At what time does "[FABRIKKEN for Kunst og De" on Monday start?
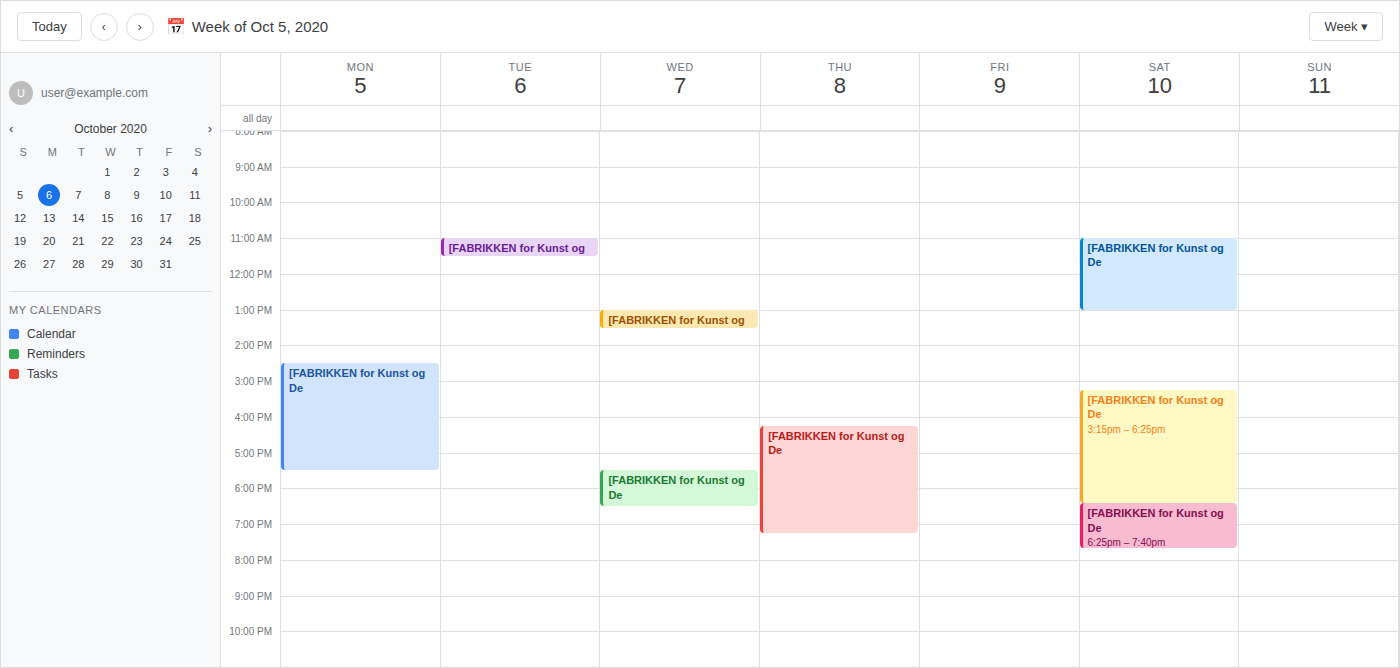
2:30 PM